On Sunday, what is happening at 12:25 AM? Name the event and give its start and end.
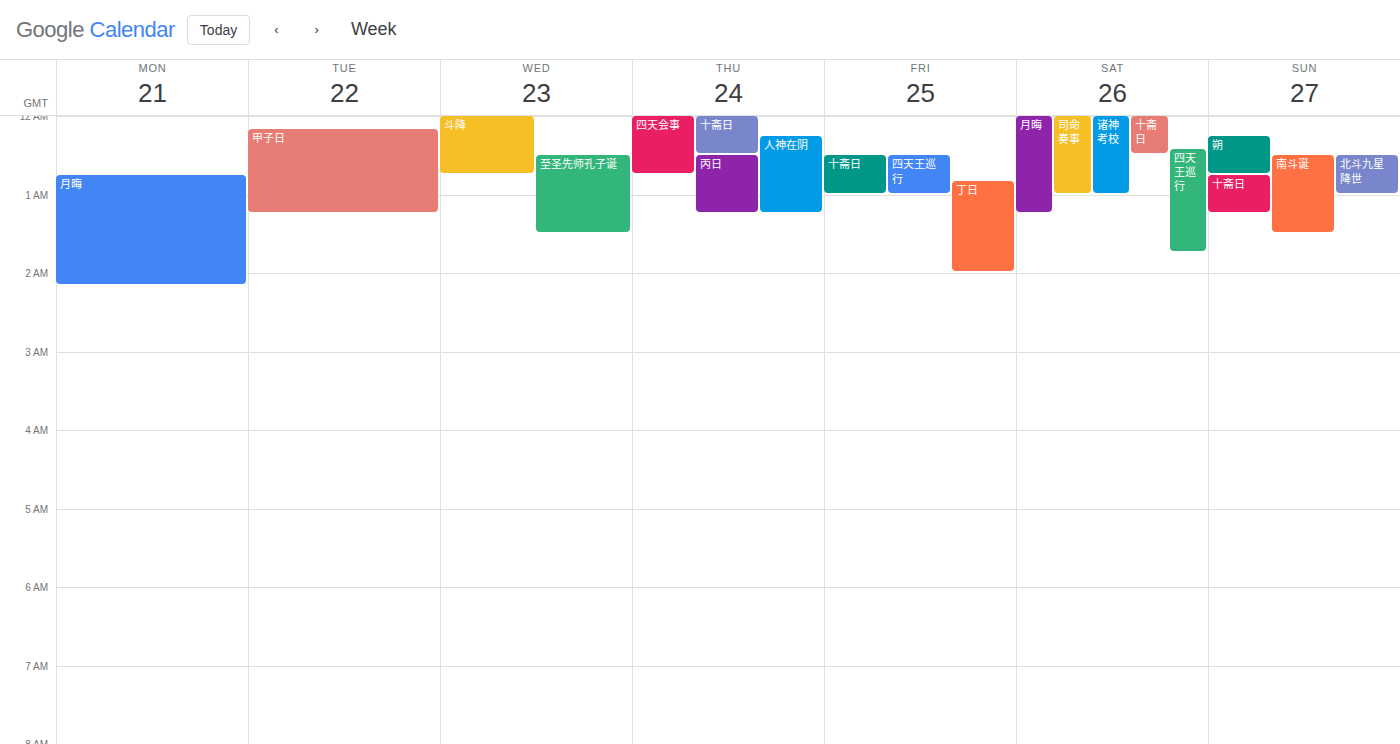
"朔", 12:15 AM to 12:45 AM